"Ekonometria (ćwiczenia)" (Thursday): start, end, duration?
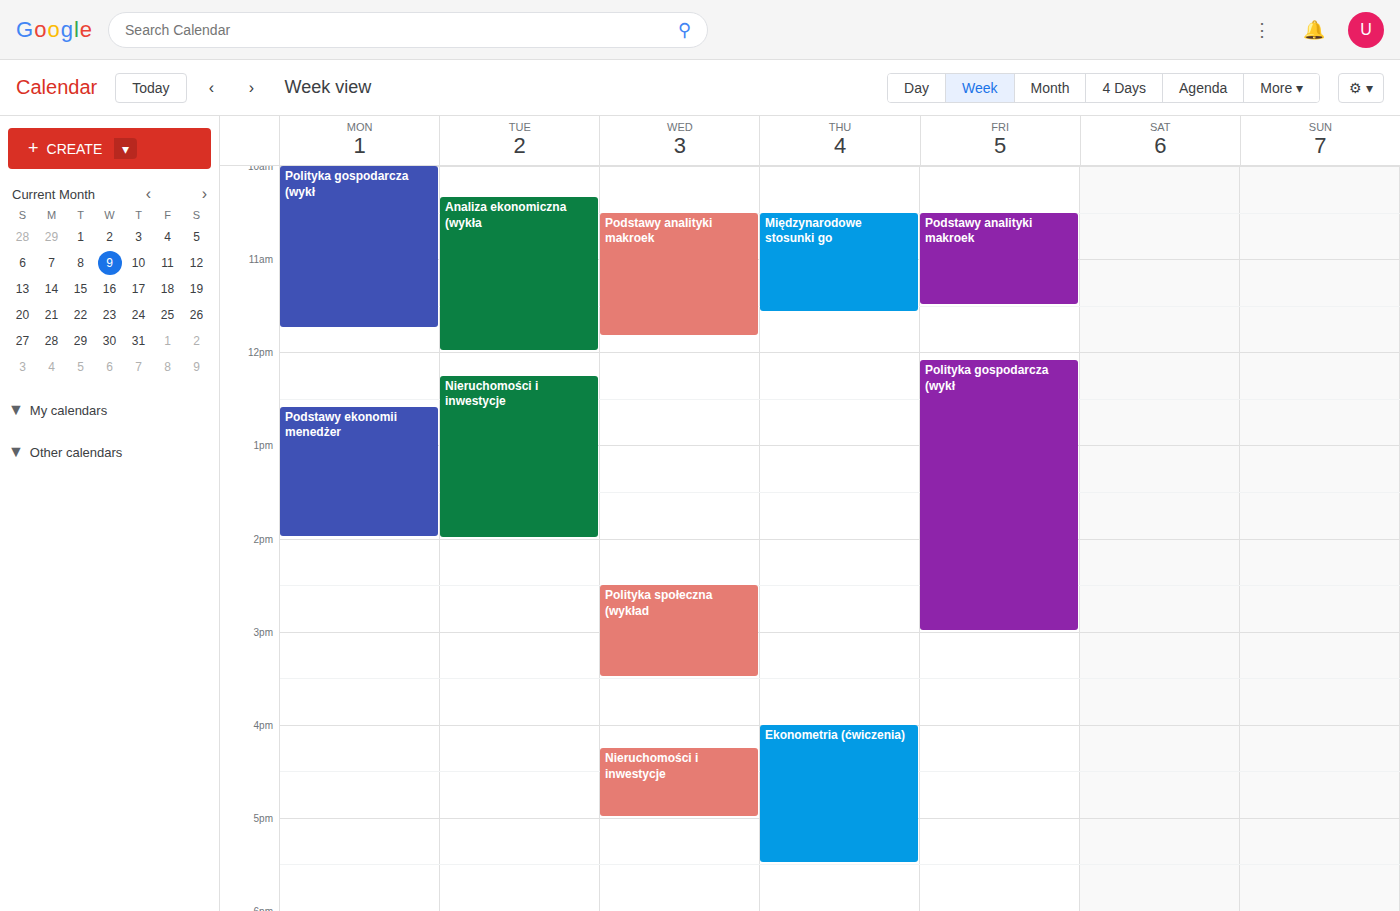
4:00 PM to 5:30 PM, 1 hour 30 minutes